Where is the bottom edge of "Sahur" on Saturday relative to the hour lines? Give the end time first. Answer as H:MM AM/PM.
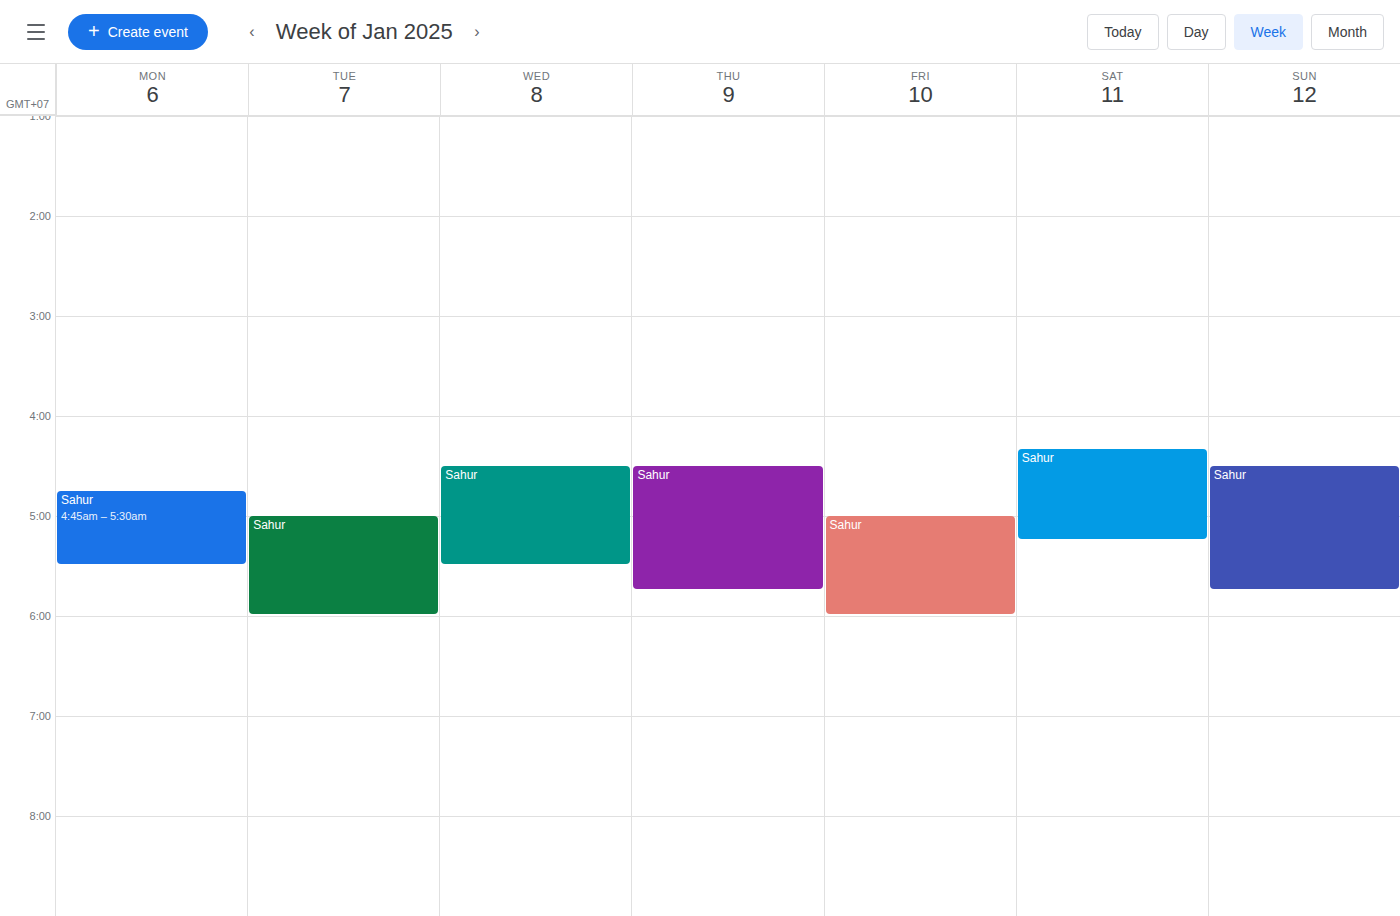
5:15 AM -- neither: a quarter of the way from the 5 AM line to the 6 AM line.